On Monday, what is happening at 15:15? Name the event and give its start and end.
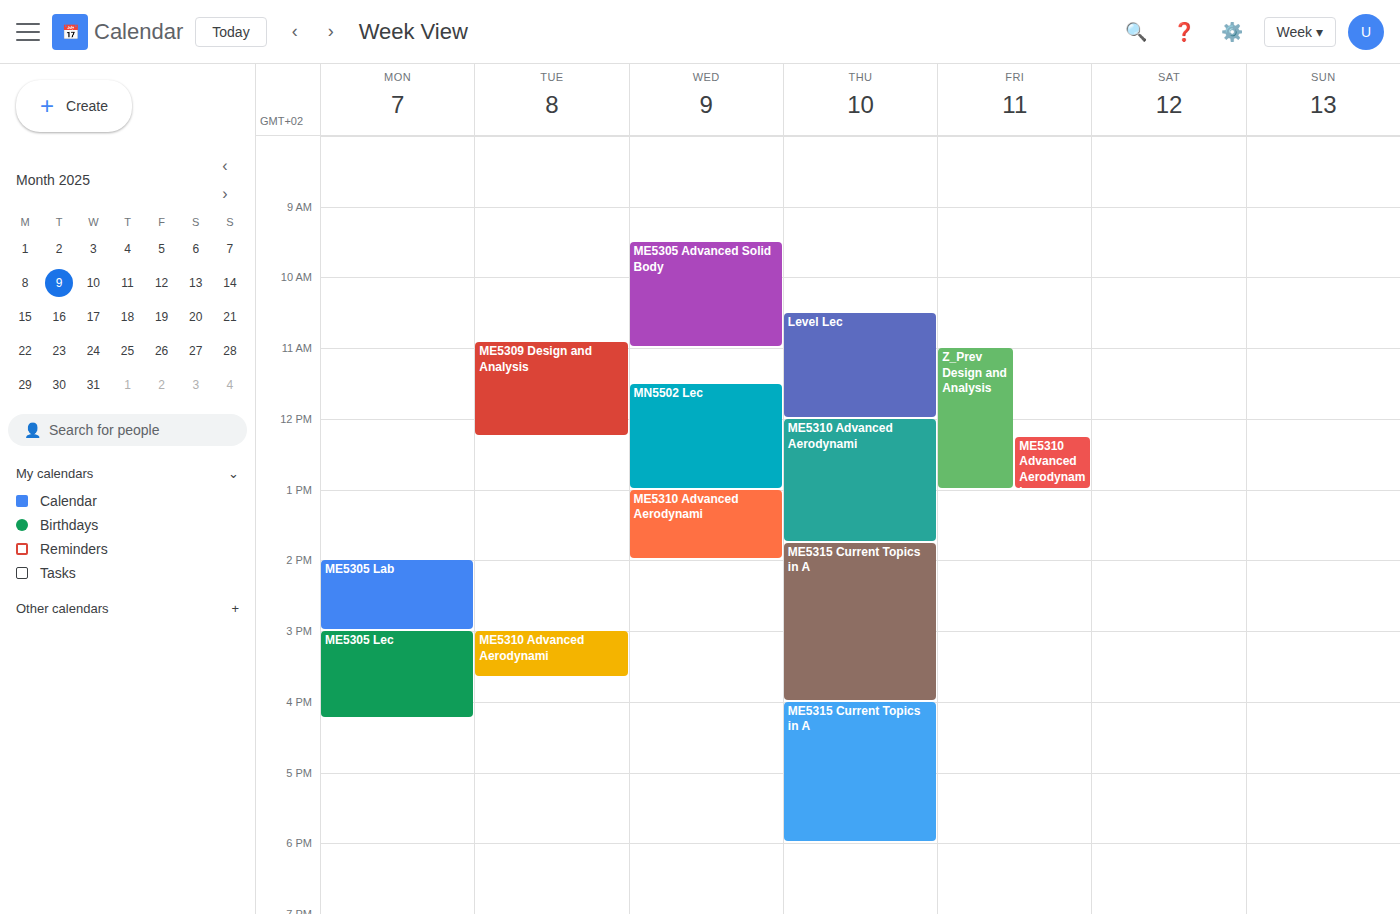
"ME5305 Lec", 15:00 to 16:15